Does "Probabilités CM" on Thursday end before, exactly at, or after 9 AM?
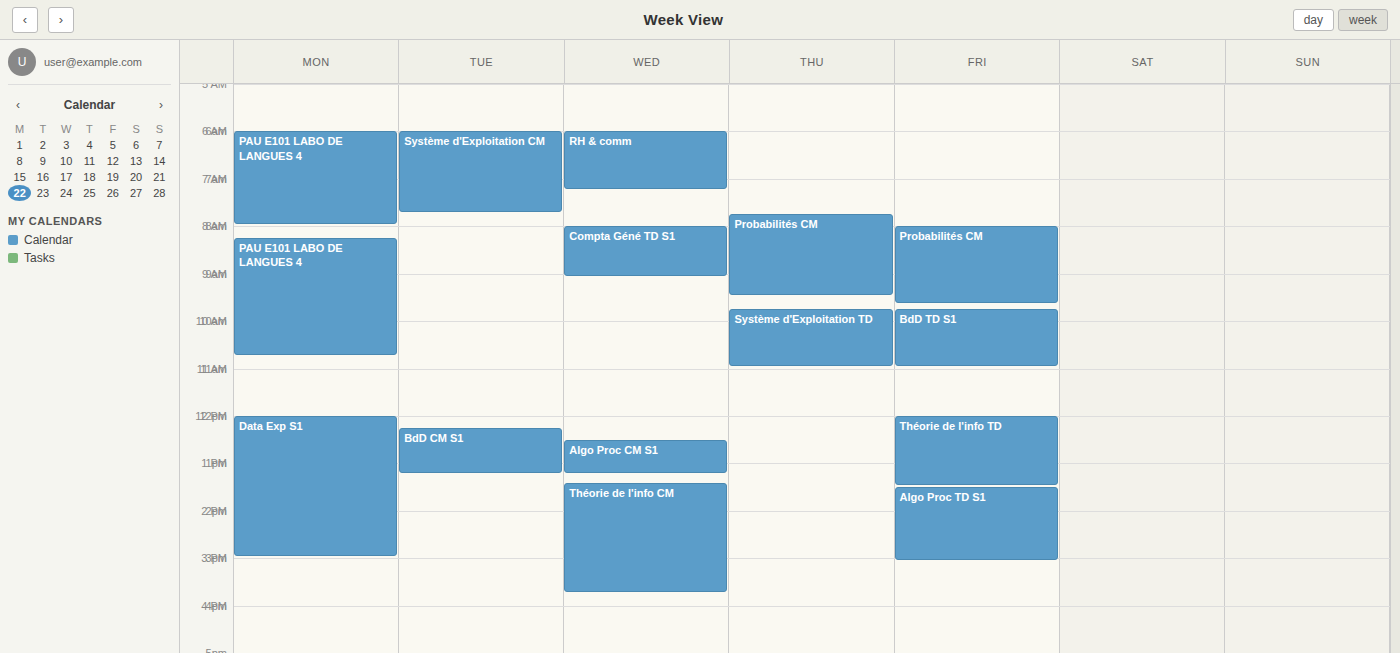
9:30 AM -- after 9 AM, 30 minutes below the 9 AM line.